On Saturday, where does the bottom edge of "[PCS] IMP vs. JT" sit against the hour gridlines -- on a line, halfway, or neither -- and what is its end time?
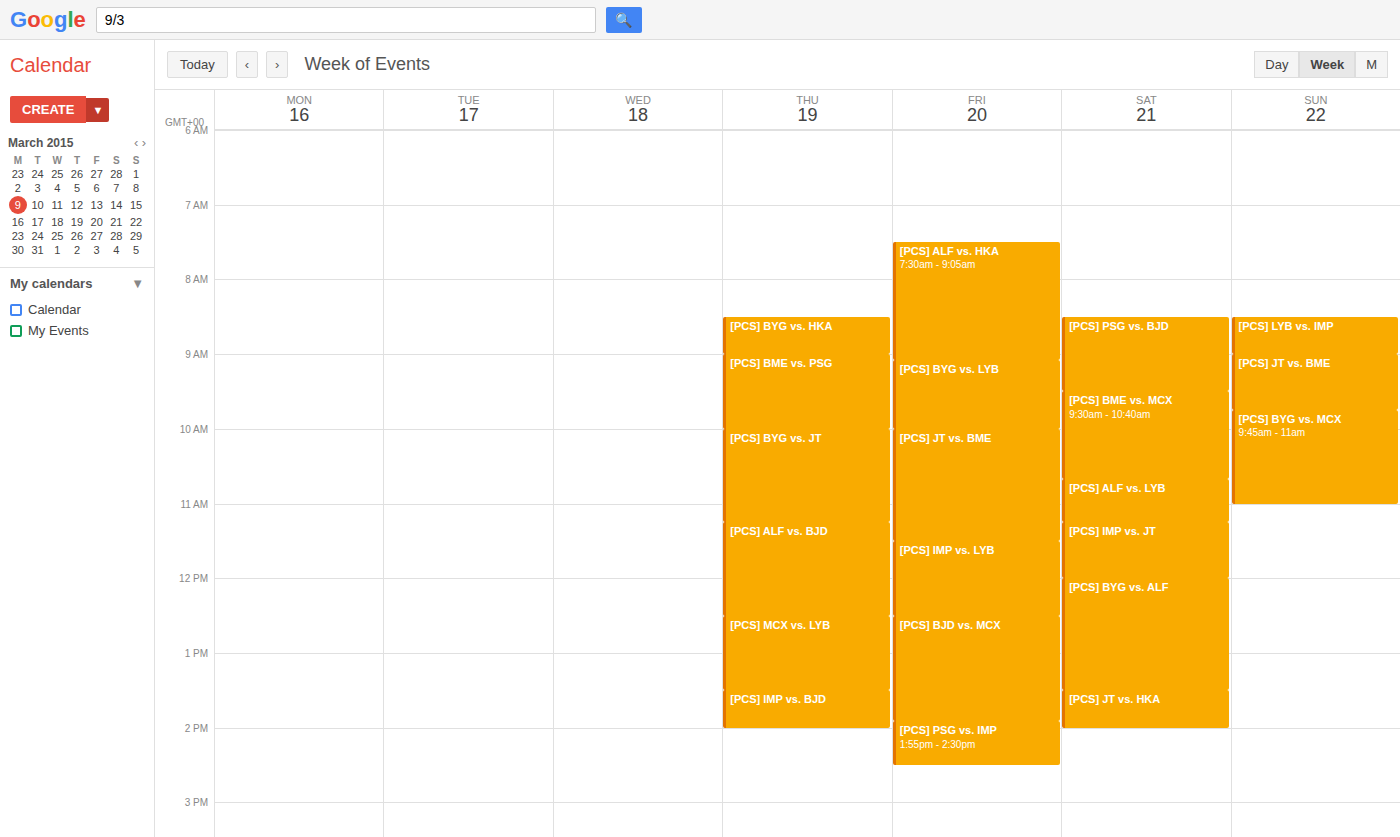
12:00 PM -- exactly on the 12 PM line.